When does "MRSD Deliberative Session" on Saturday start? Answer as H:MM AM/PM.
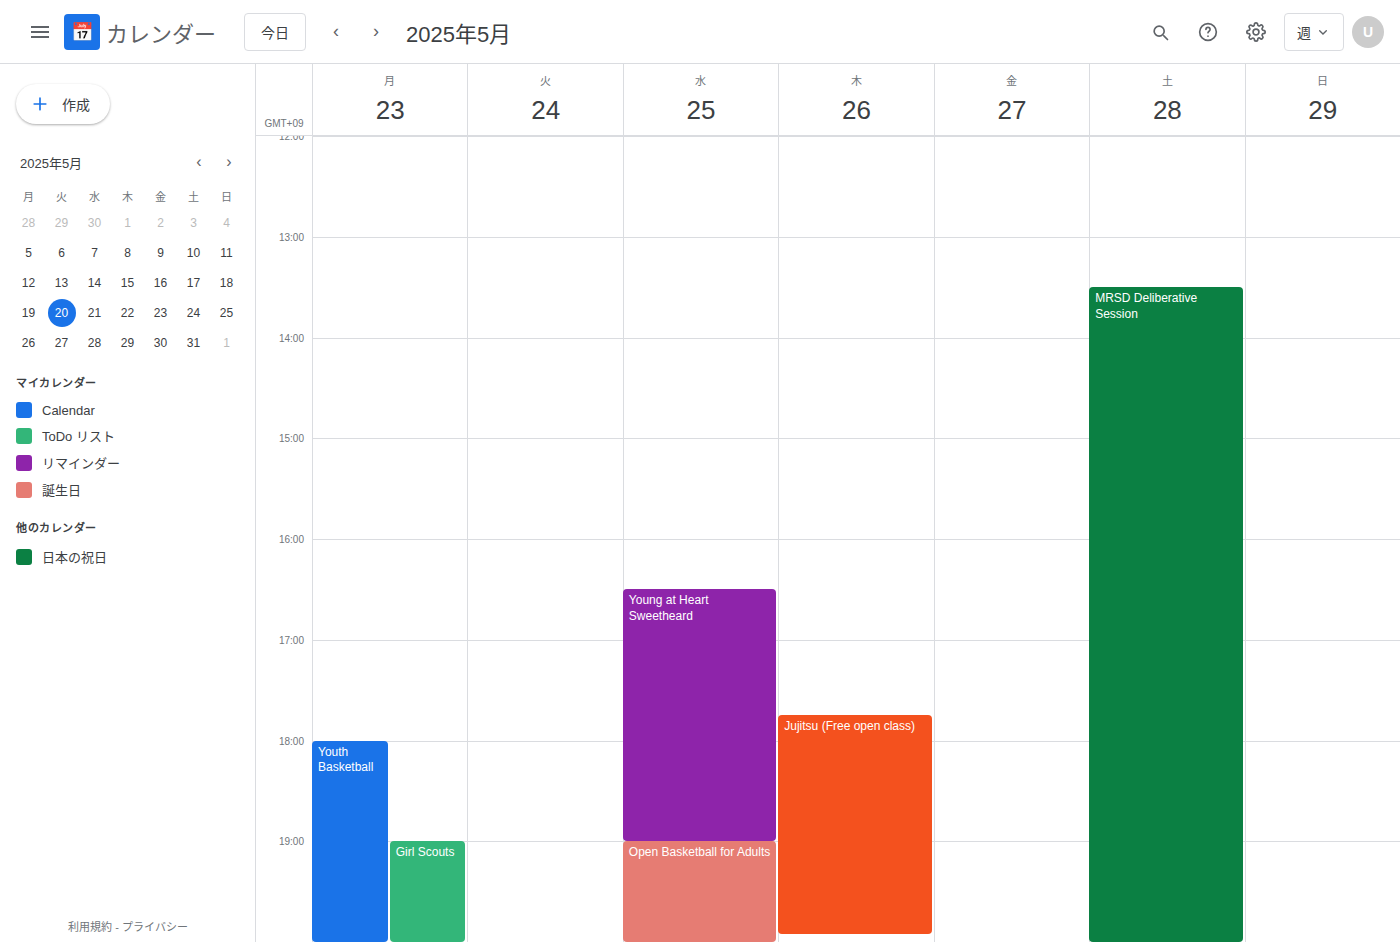
1:30 PM